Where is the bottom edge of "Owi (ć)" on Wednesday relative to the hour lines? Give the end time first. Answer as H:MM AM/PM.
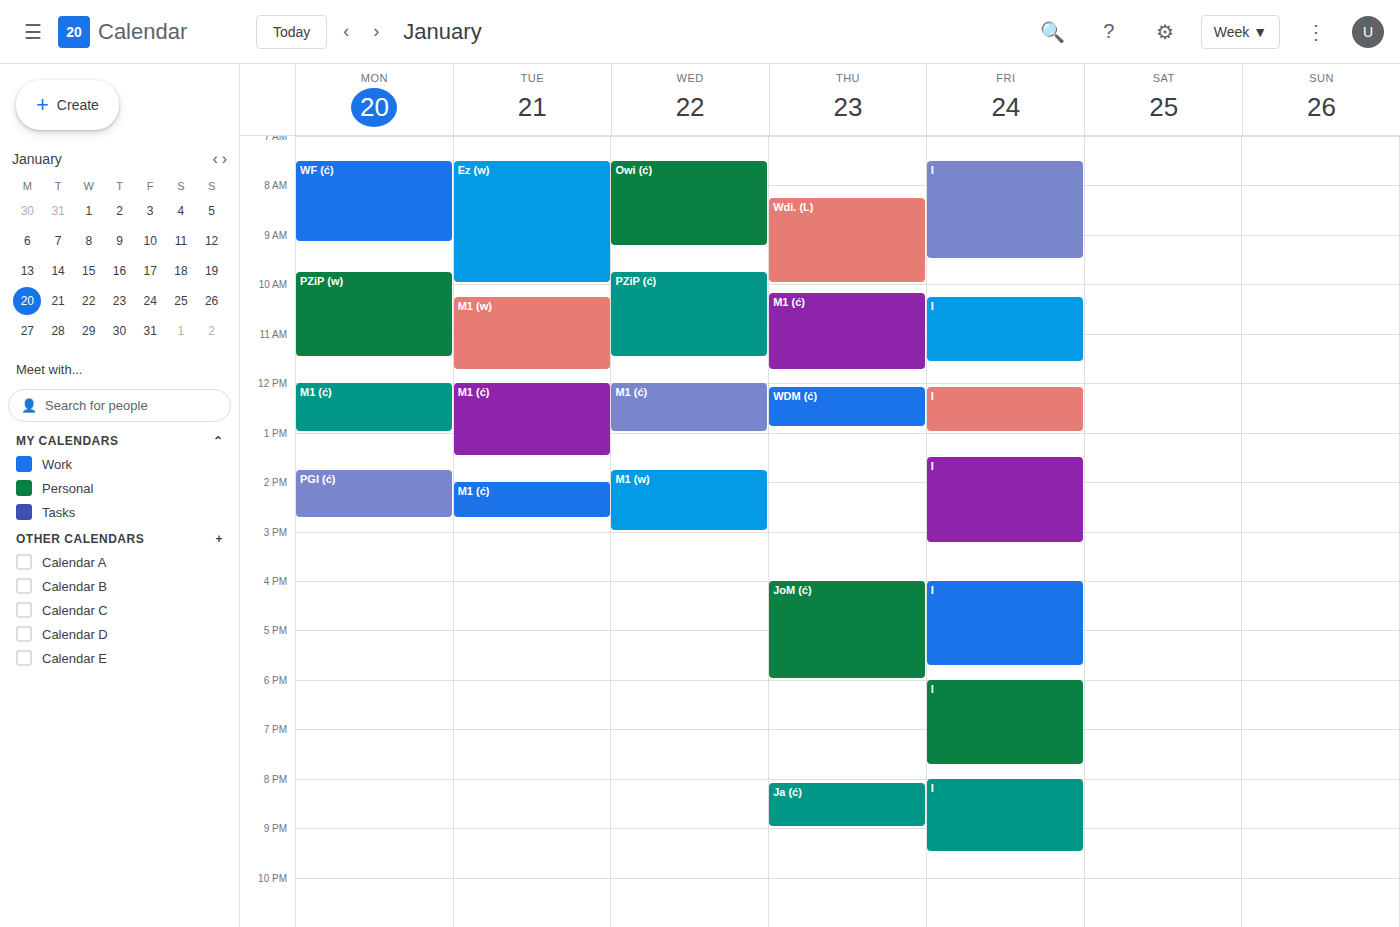
9:15 AM -- neither: a quarter of the way from the 9 AM line to the 10 AM line.